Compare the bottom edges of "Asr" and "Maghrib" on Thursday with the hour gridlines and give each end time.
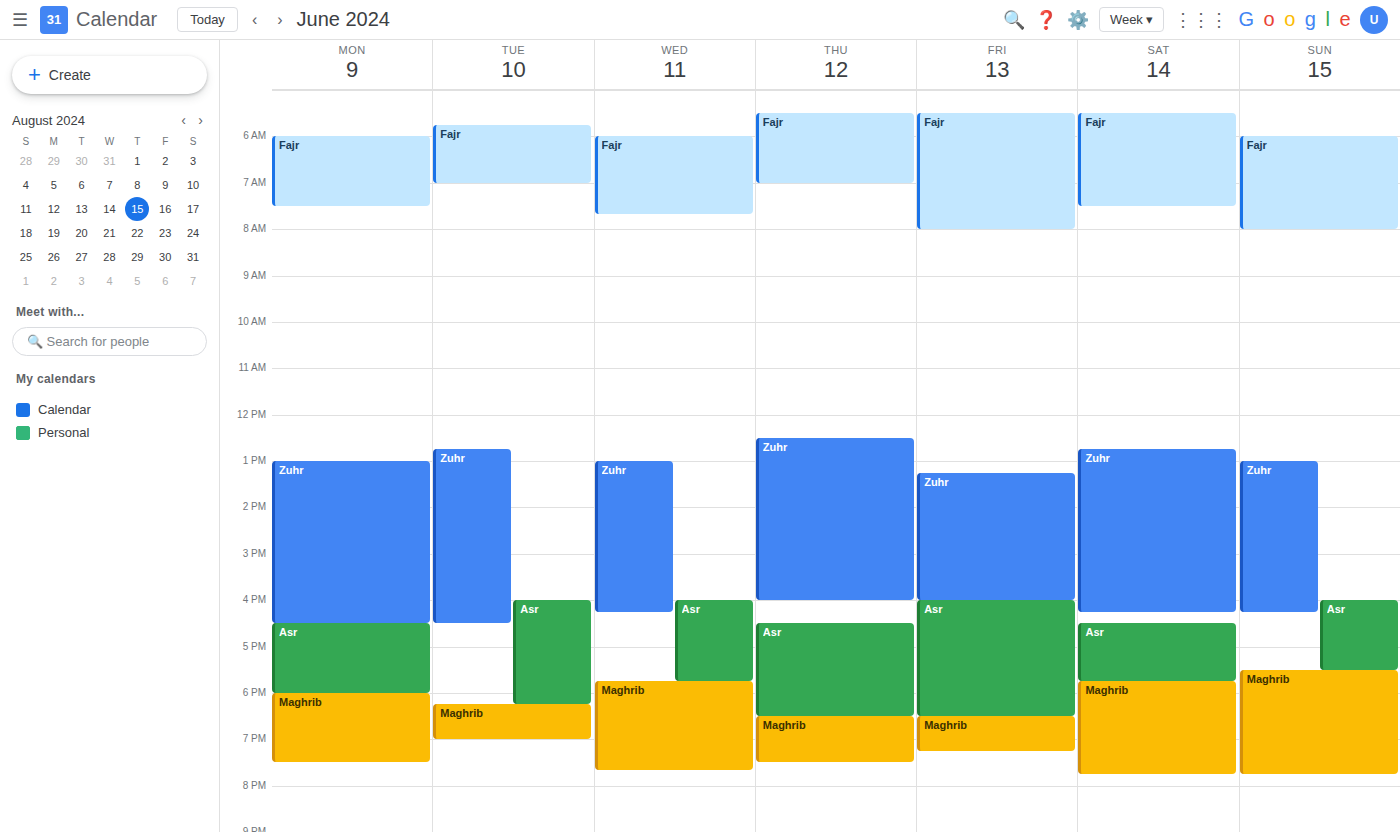
"Asr": 6:30 PM, halfway between the 6 PM and 7 PM lines. "Maghrib": 7:30 PM, halfway between the 7 PM and 8 PM lines.